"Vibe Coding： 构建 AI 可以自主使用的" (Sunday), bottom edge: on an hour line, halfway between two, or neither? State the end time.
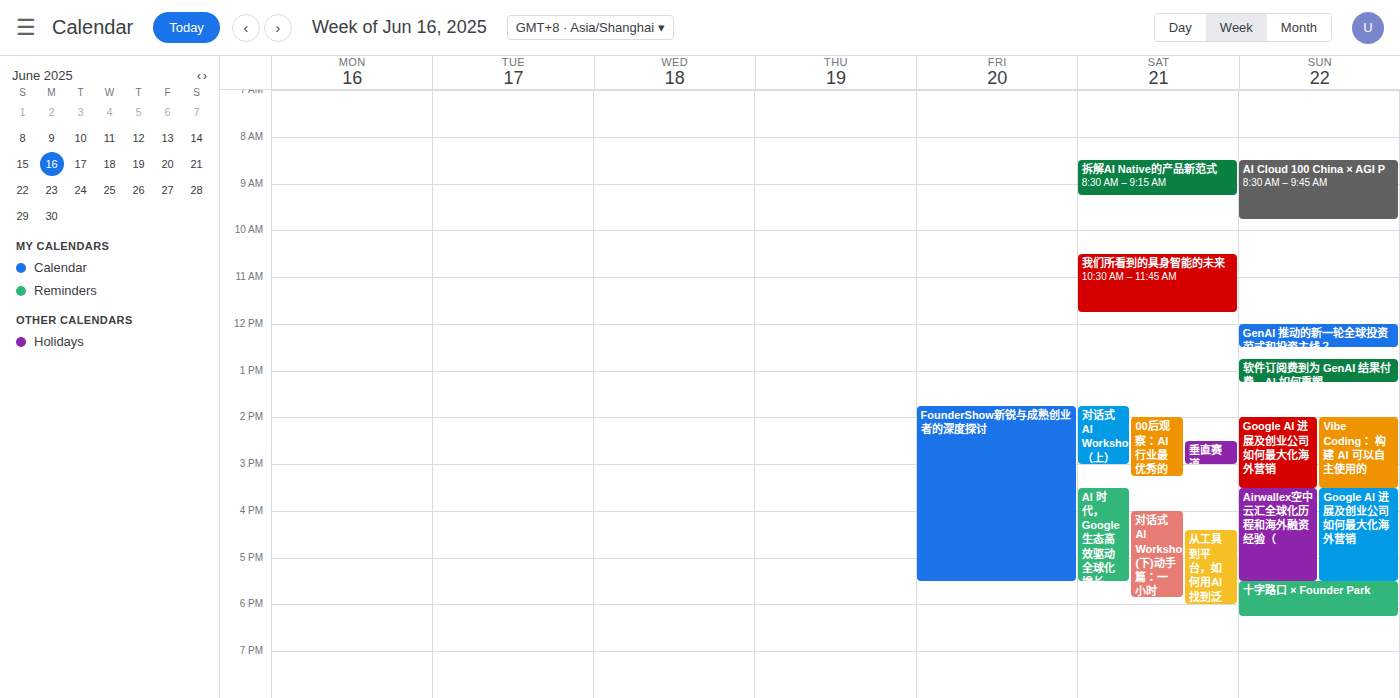
15:30 -- halfway between the 15:00 and 16:00 lines.